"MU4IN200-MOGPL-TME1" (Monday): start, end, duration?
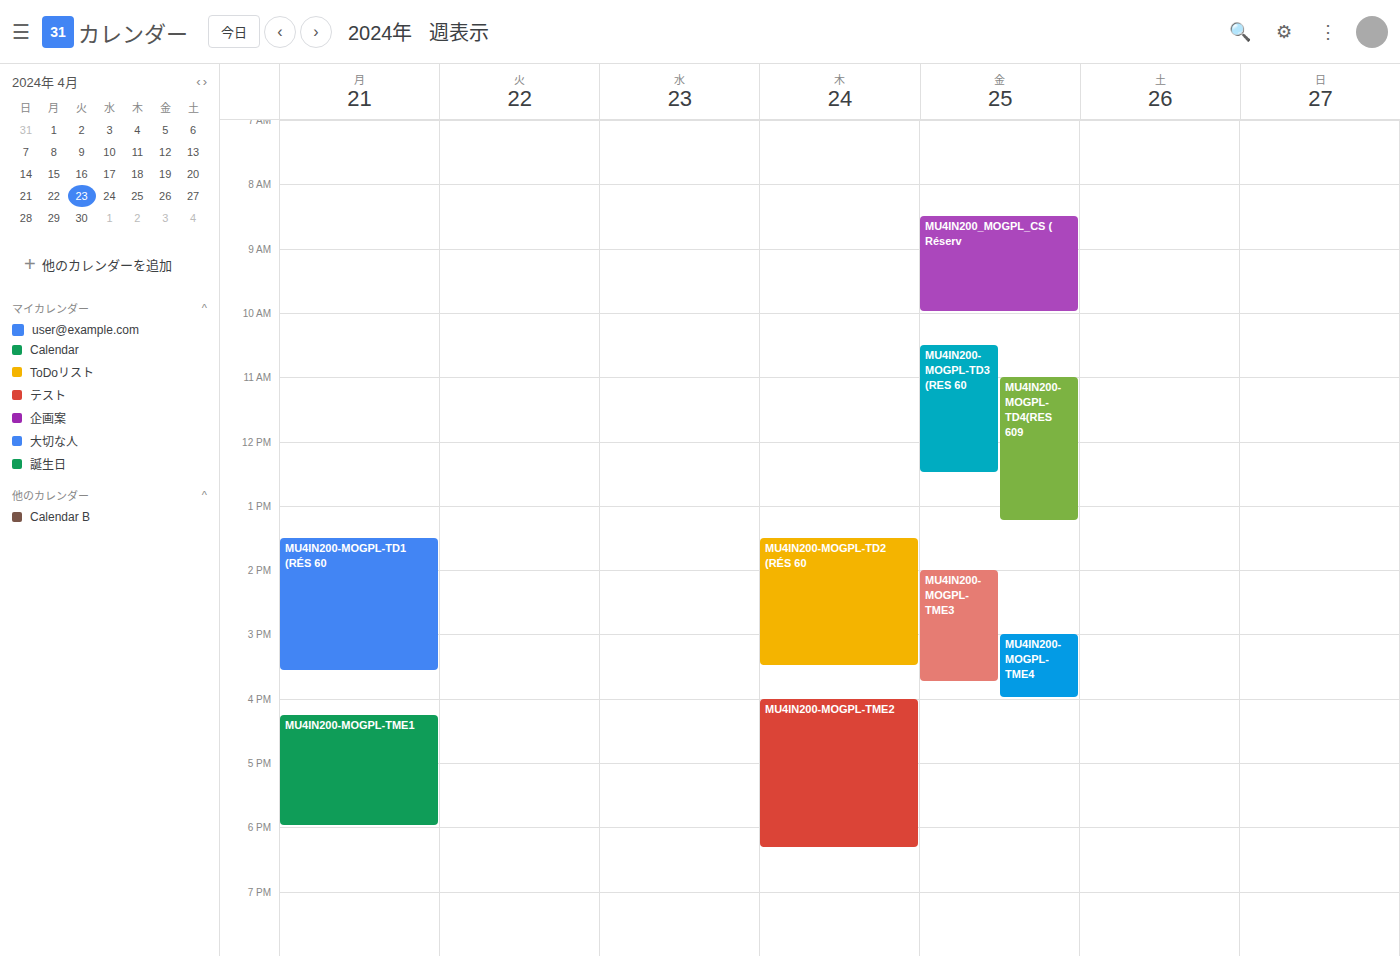
4:15 PM to 6:00 PM, 1 hour 45 minutes